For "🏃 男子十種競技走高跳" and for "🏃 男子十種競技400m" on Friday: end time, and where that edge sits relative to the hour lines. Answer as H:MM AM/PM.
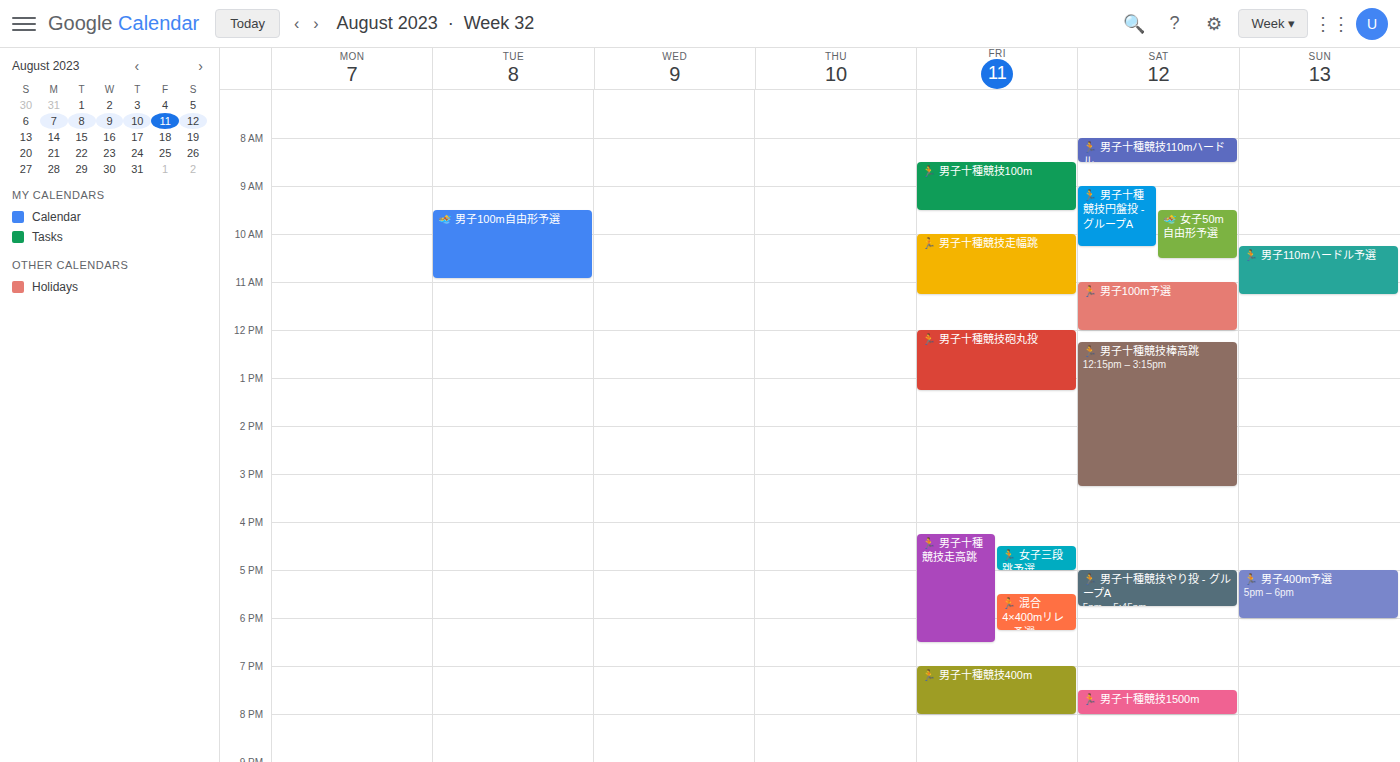
"🏃 男子十種競技走高跳": 6:30 PM, halfway between the 6 PM and 7 PM lines. "🏃 男子十種競技400m": 8:00 PM, exactly on the 8 PM line.